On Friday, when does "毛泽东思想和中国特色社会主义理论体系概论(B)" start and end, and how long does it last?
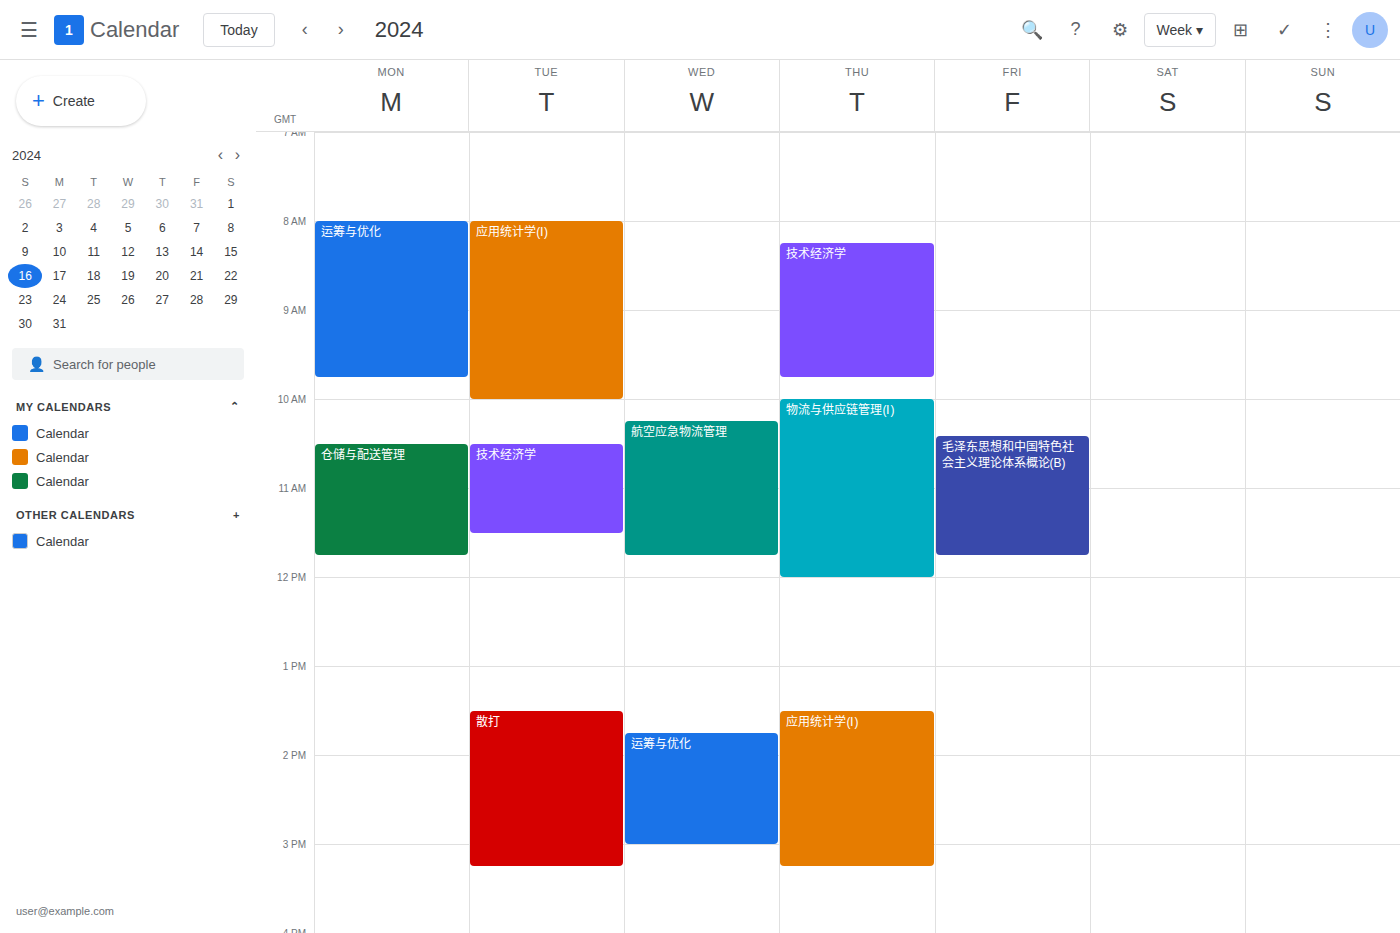
10:25 AM to 11:45 AM, 1 hour 20 minutes